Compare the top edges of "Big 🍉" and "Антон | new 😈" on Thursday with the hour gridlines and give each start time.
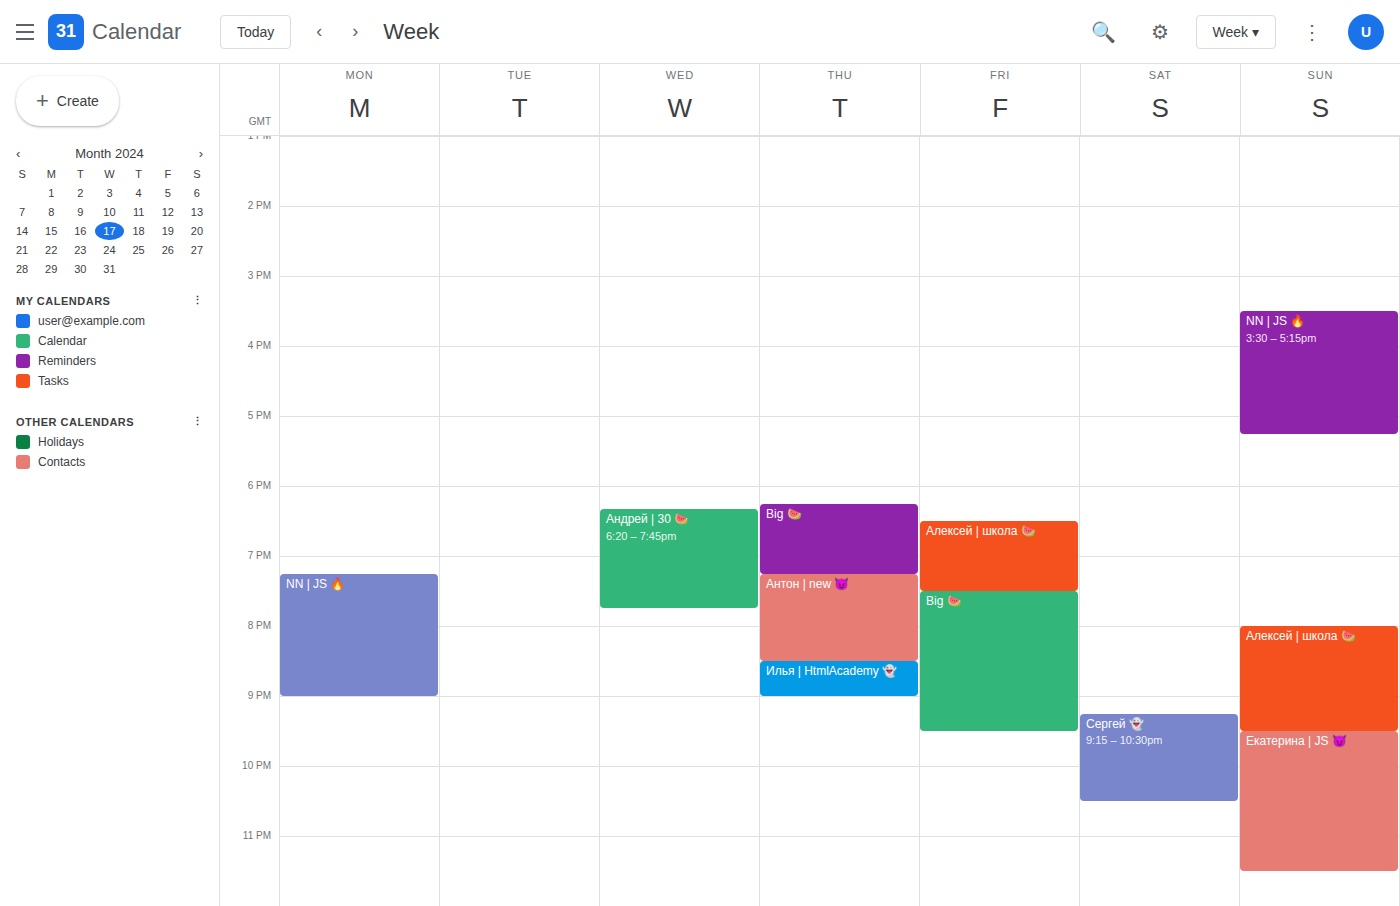
"Big 🍉": 6:15 PM, neither: a quarter of the way from the 6 PM line to the 7 PM line. "Антон | new 😈": 7:15 PM, neither: a quarter of the way from the 7 PM line to the 8 PM line.